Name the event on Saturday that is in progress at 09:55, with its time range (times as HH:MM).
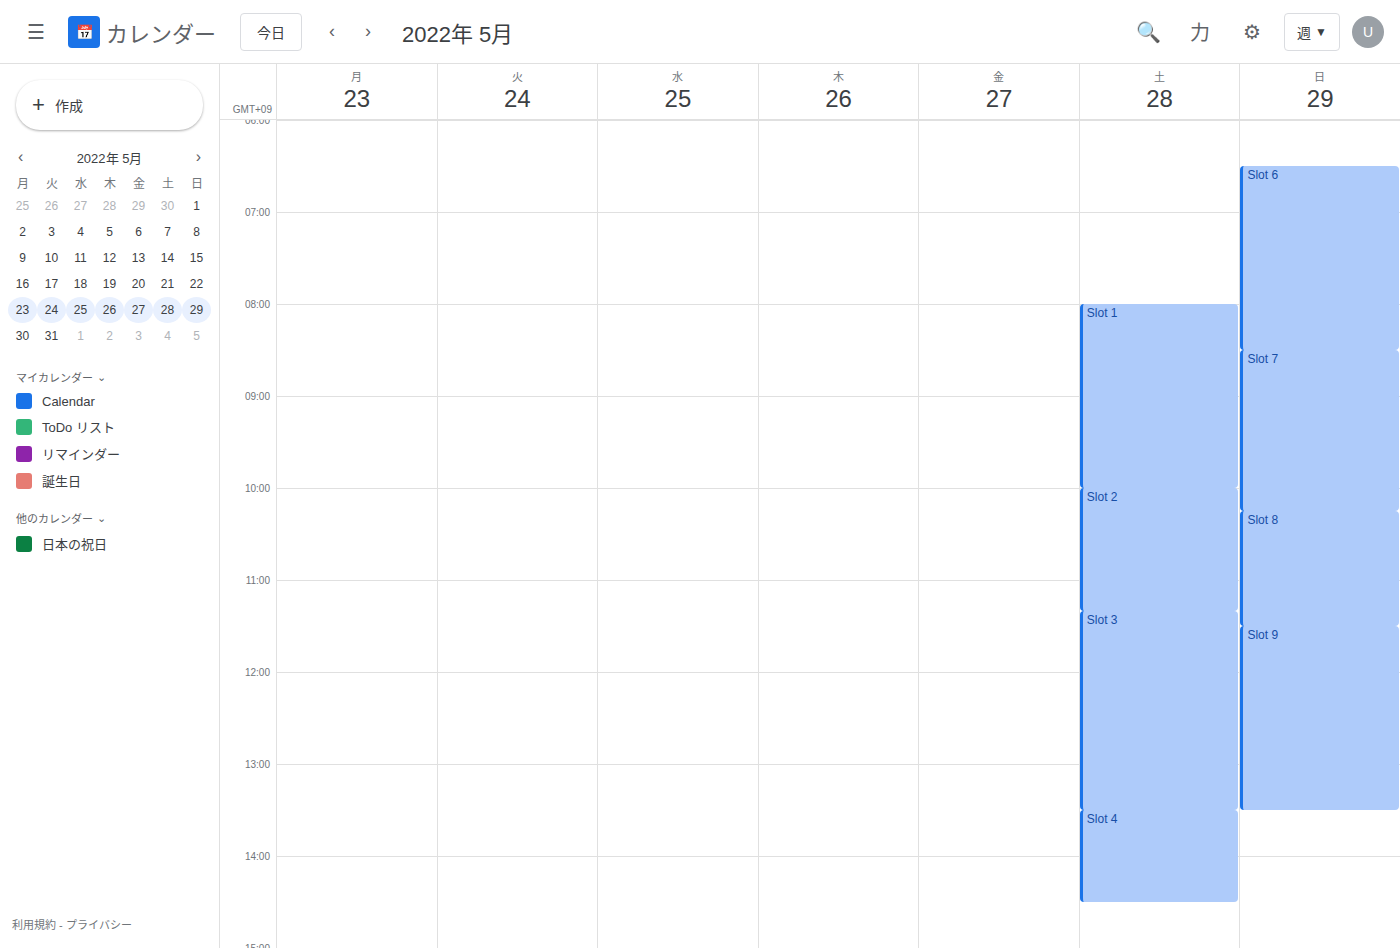
"Slot 1", 08:00 to 10:00